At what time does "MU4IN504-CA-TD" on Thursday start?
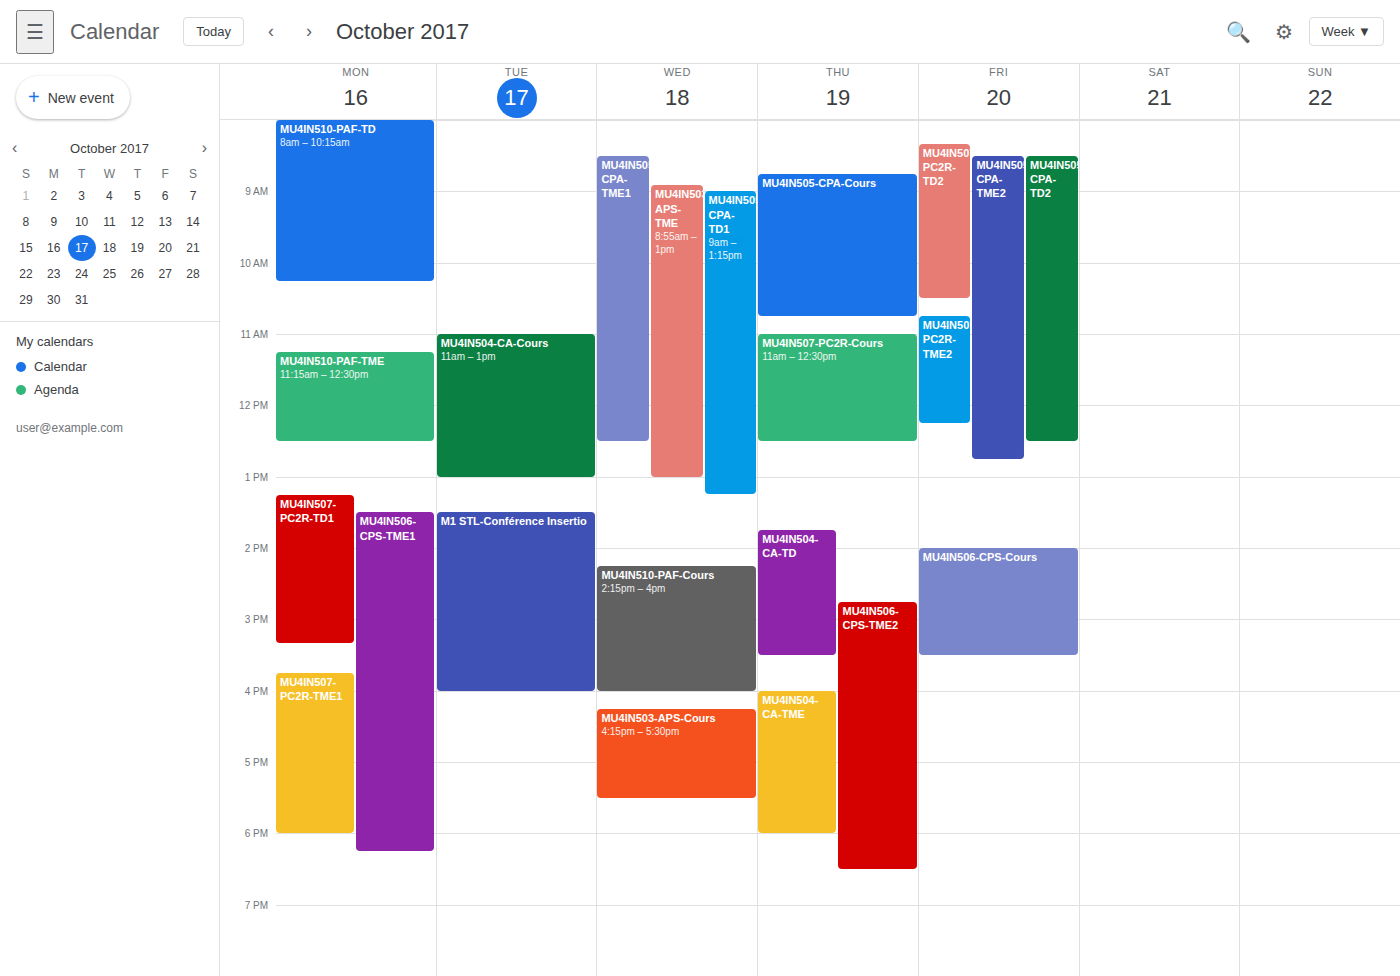
1:45 PM